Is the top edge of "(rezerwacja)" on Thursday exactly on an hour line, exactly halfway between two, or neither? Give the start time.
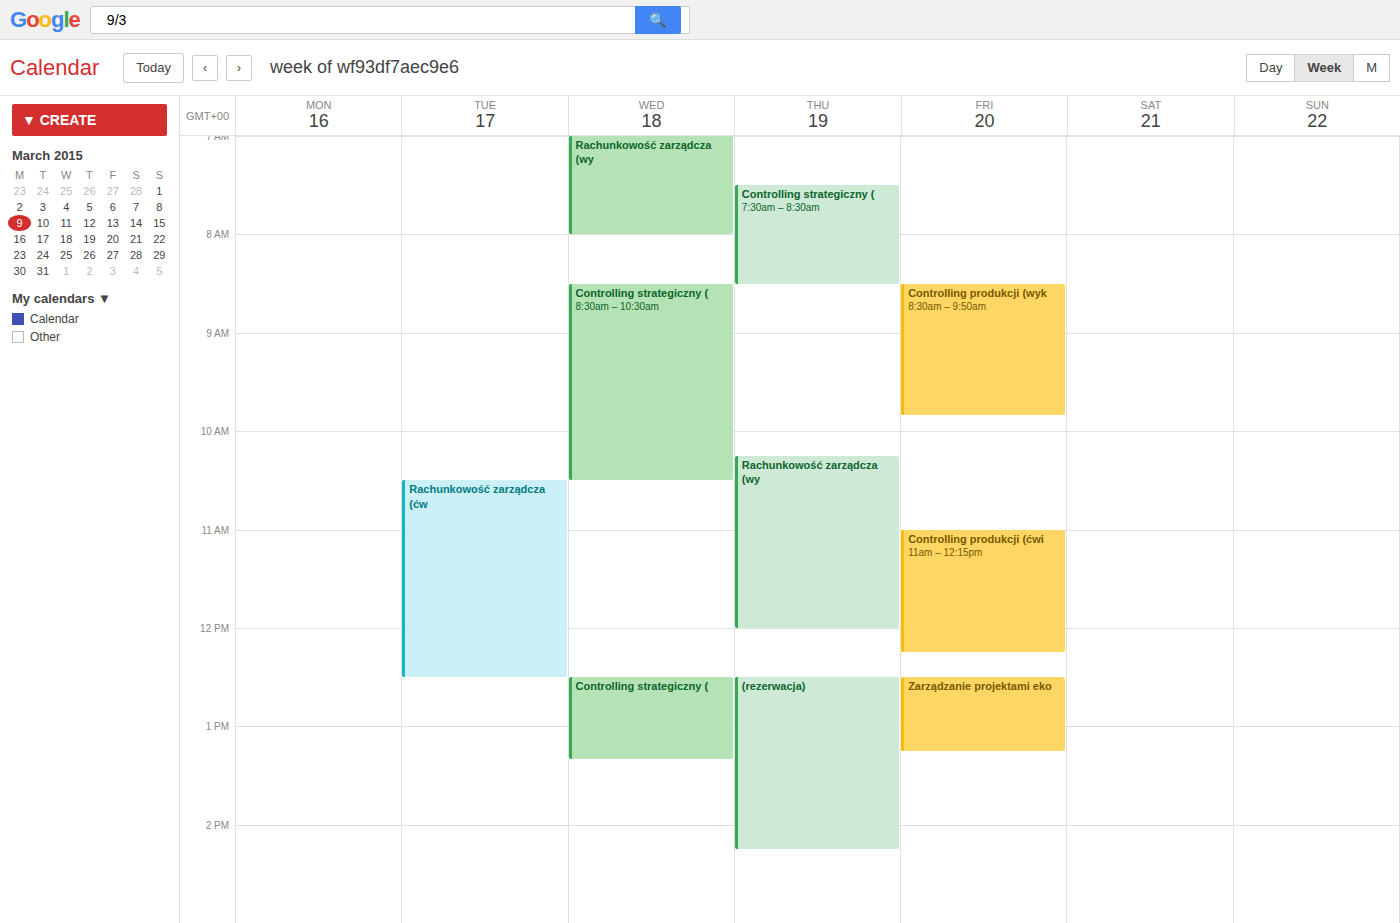
12:30 PM -- halfway between the 12 PM and 1 PM lines.